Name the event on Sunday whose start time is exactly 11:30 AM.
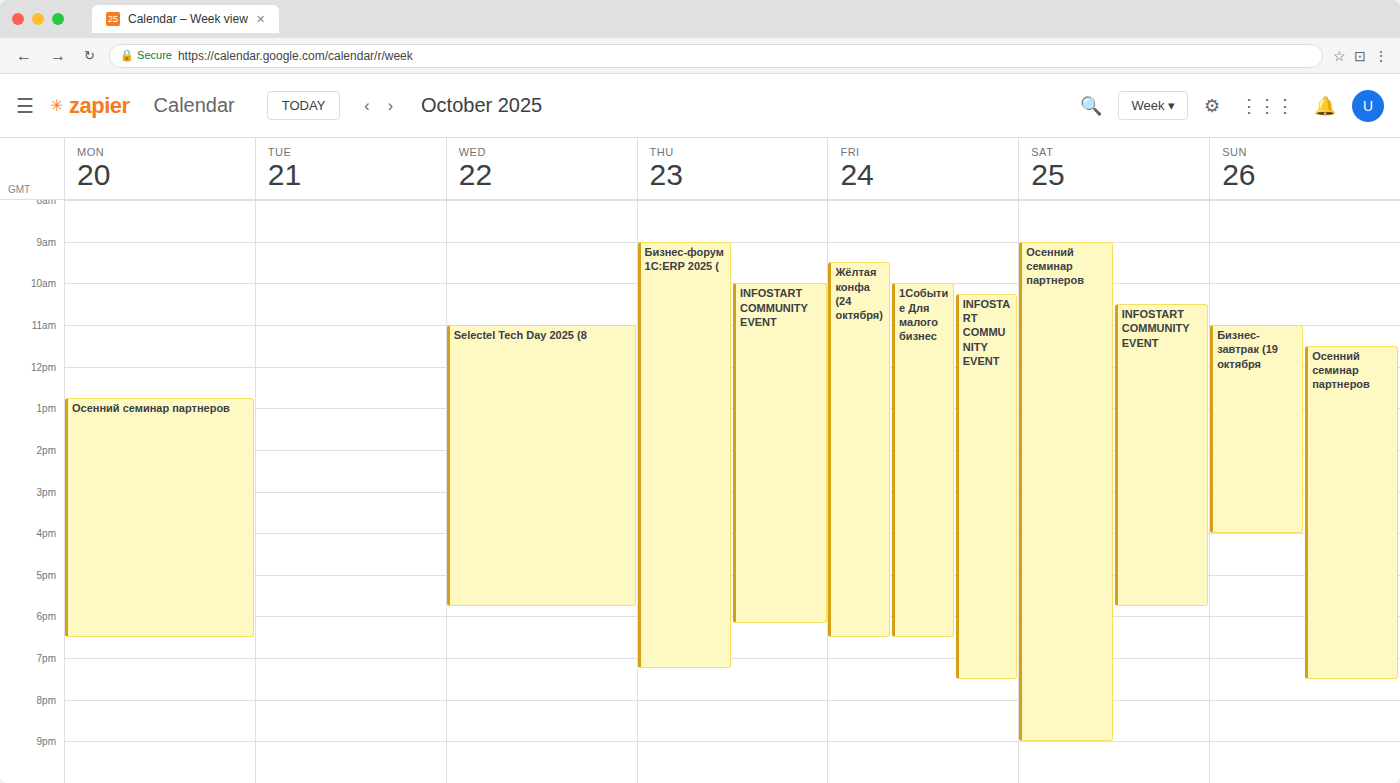
"Осенний семинар партнеров"